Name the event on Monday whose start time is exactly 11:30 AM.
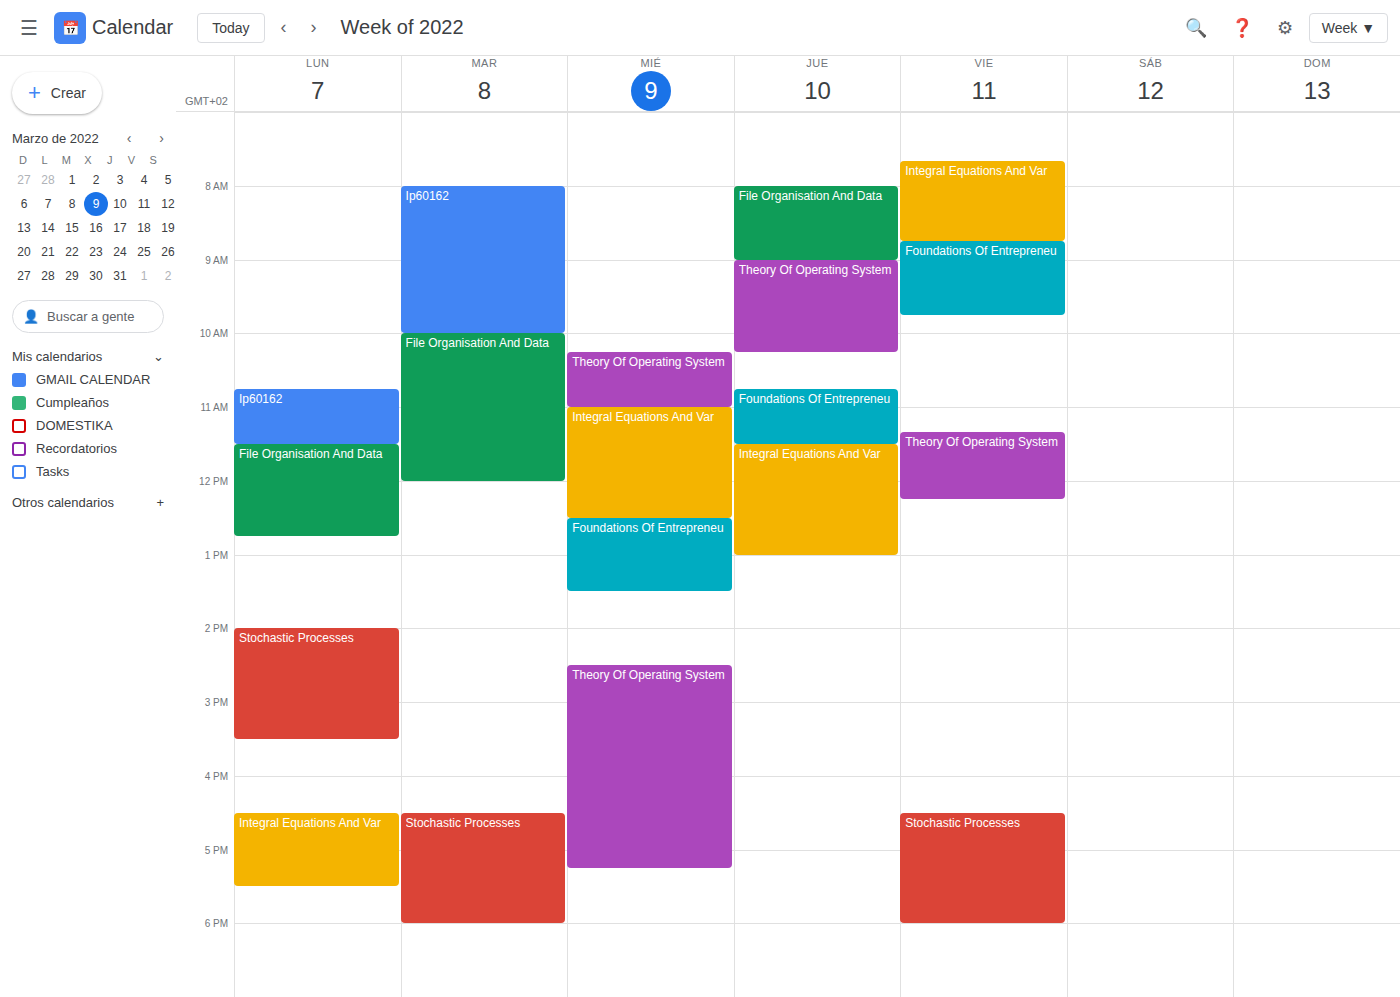
"File Organisation And Data"